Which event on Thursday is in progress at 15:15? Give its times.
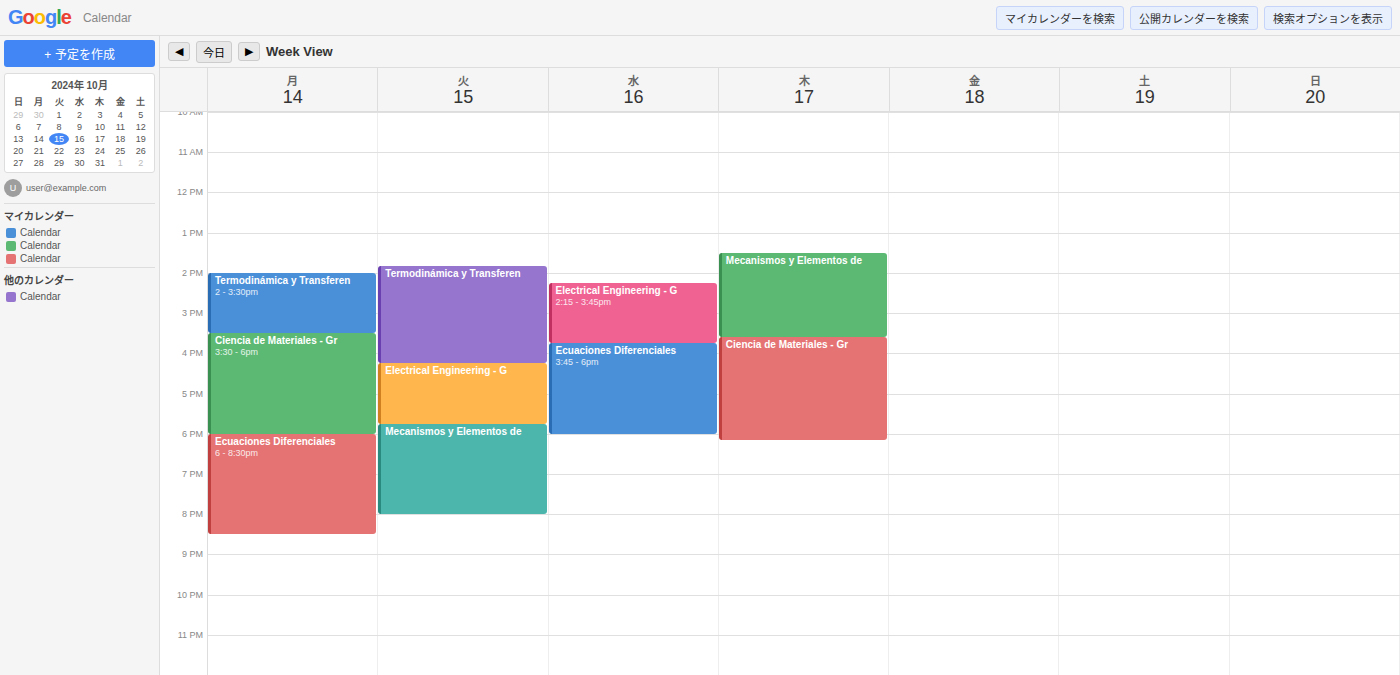
"Mecanismos y Elementos de", 13:30 to 15:35